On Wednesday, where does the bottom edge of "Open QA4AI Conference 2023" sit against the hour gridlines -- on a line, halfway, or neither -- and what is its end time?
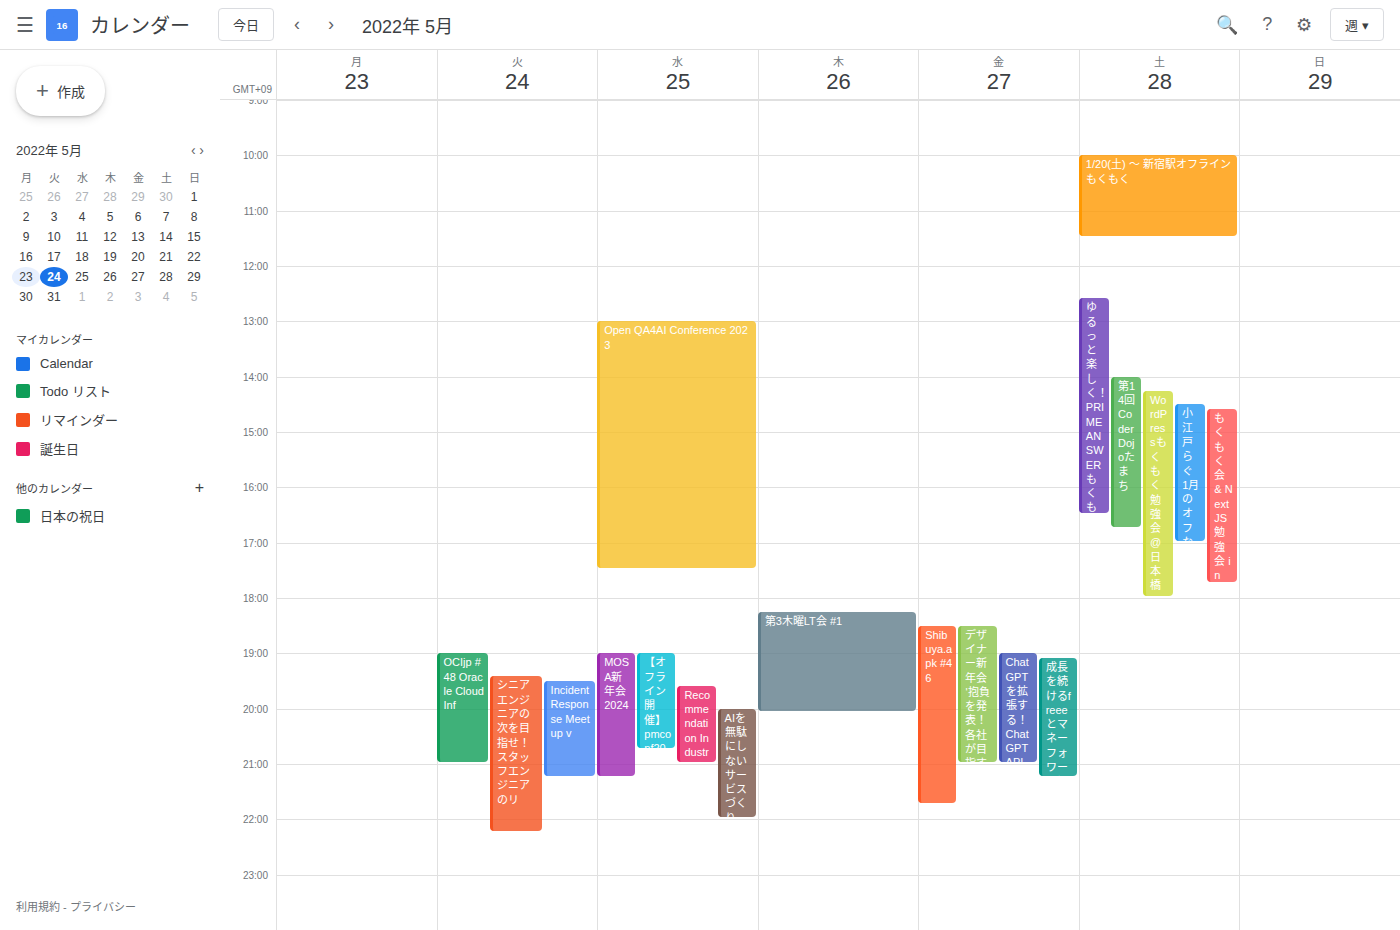
5:30 PM -- halfway between the 5 PM and 6 PM lines.